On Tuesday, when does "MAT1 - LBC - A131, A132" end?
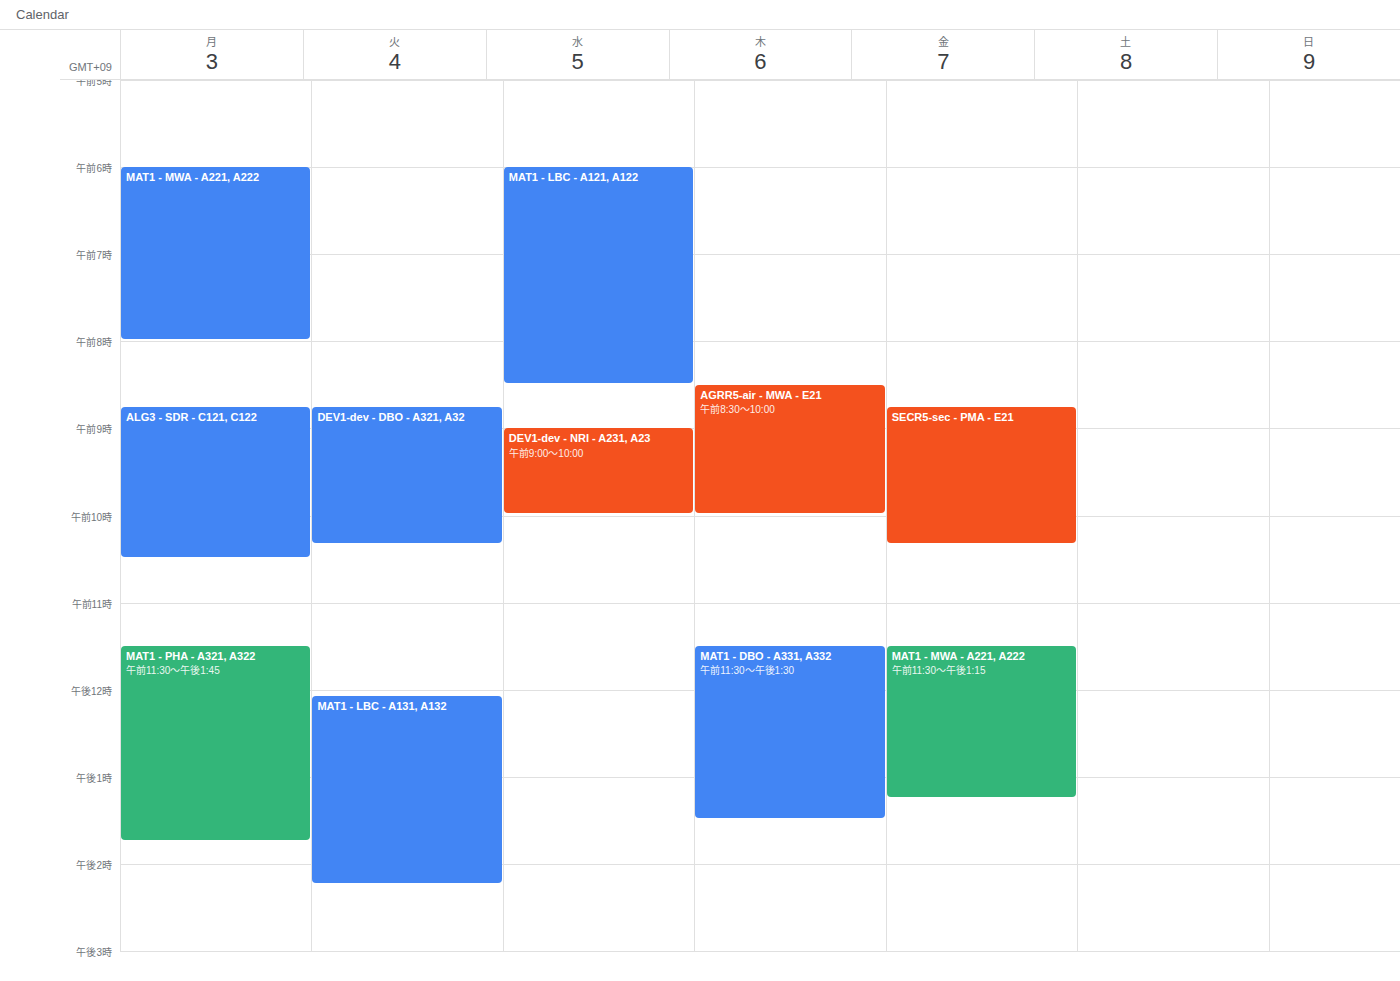
2:15 PM